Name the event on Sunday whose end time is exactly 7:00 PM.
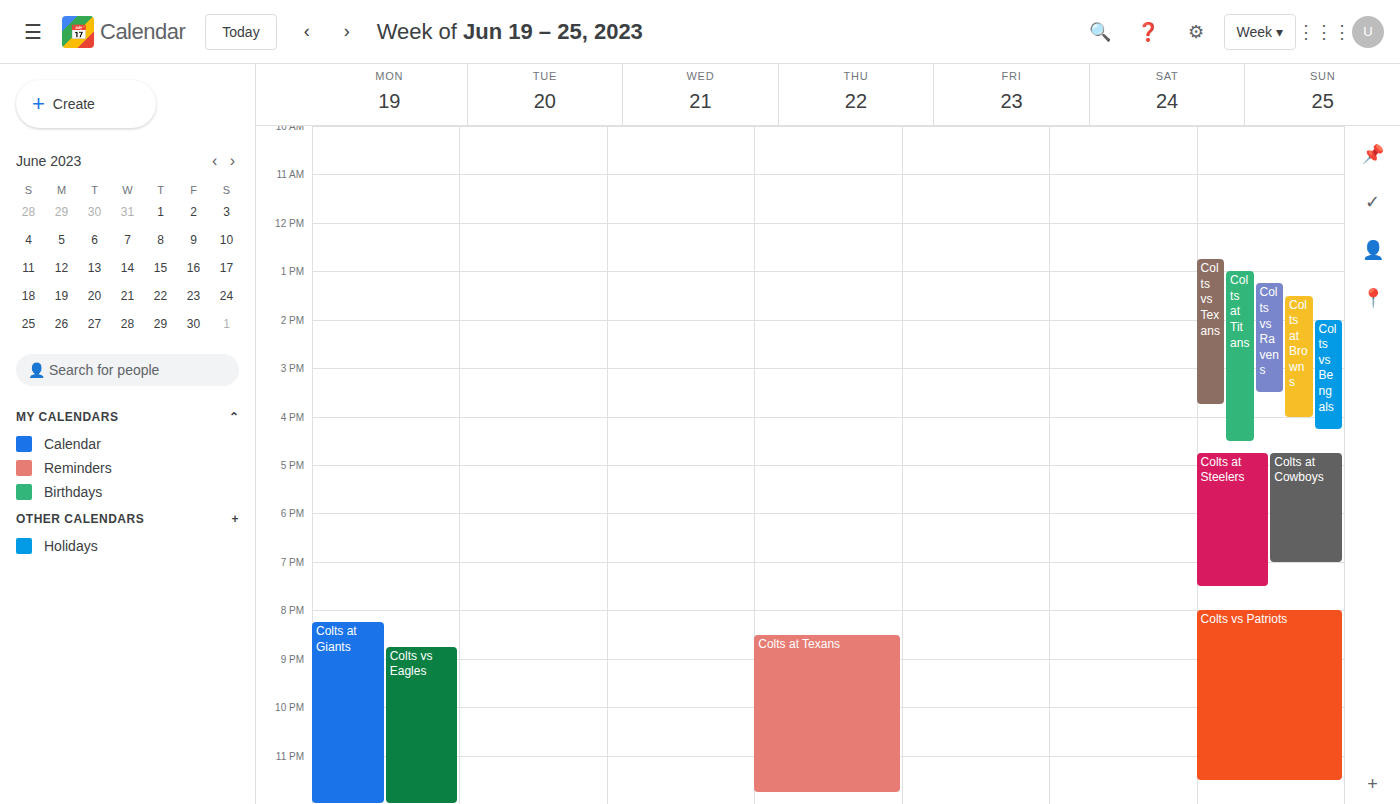
"Colts at Cowboys"